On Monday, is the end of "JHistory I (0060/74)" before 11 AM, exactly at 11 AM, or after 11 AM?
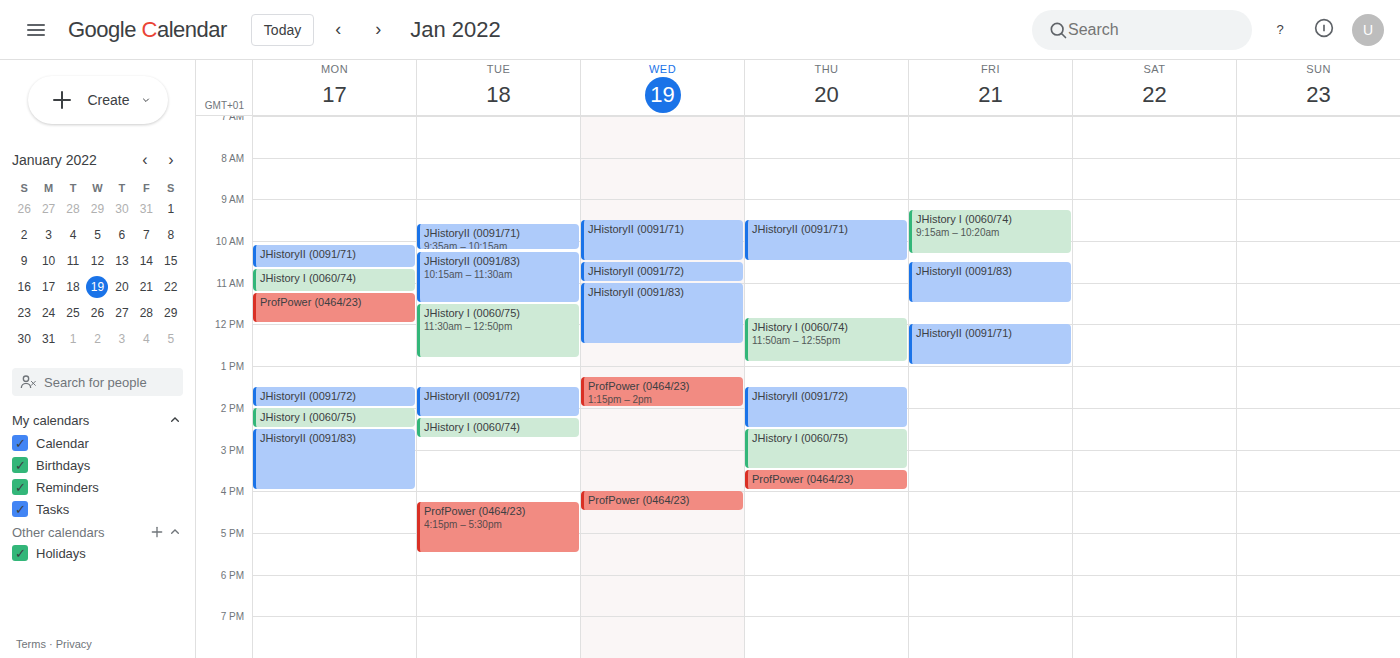
11:15 AM -- after 11 AM, 15 minutes below the 11 AM line.